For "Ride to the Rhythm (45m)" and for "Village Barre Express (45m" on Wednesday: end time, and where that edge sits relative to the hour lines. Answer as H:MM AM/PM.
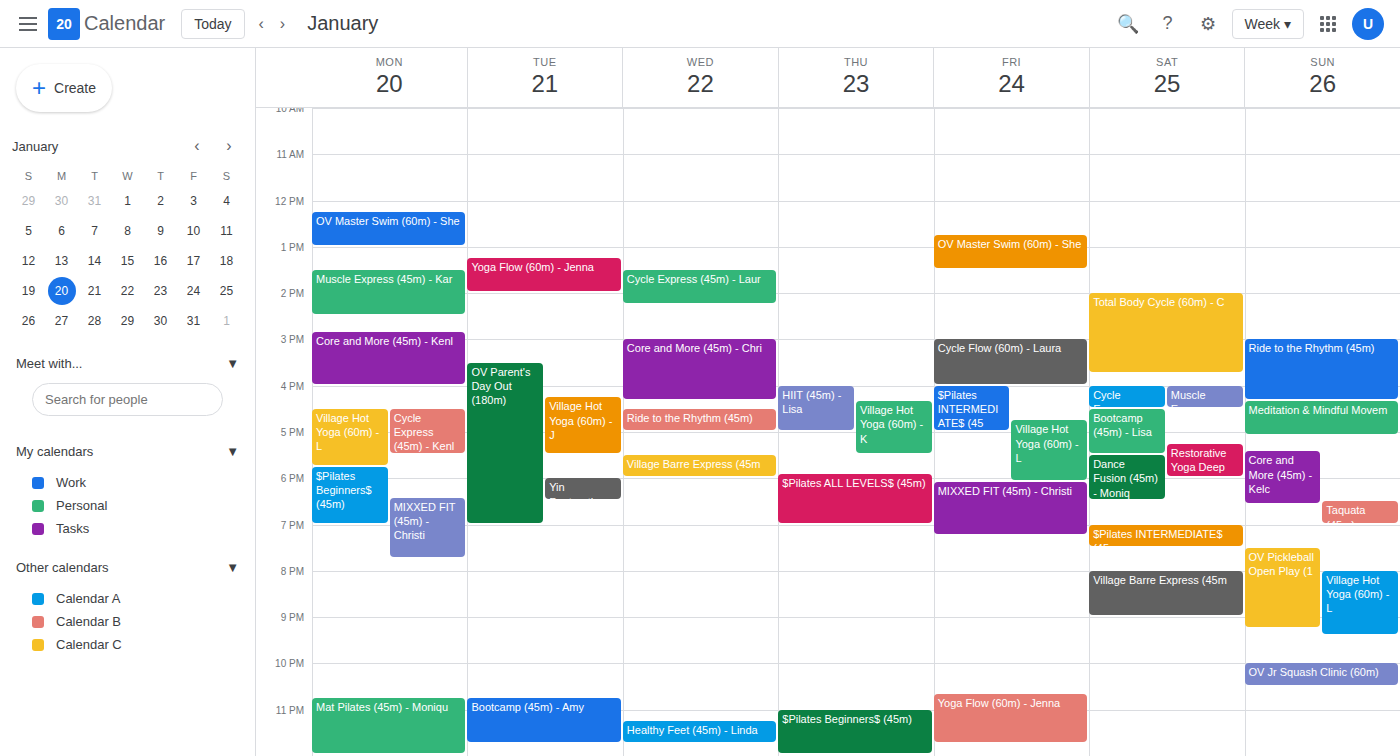
"Ride to the Rhythm (45m)": 5:00 PM, exactly on the 5 PM line. "Village Barre Express (45m": 6:00 PM, exactly on the 6 PM line.